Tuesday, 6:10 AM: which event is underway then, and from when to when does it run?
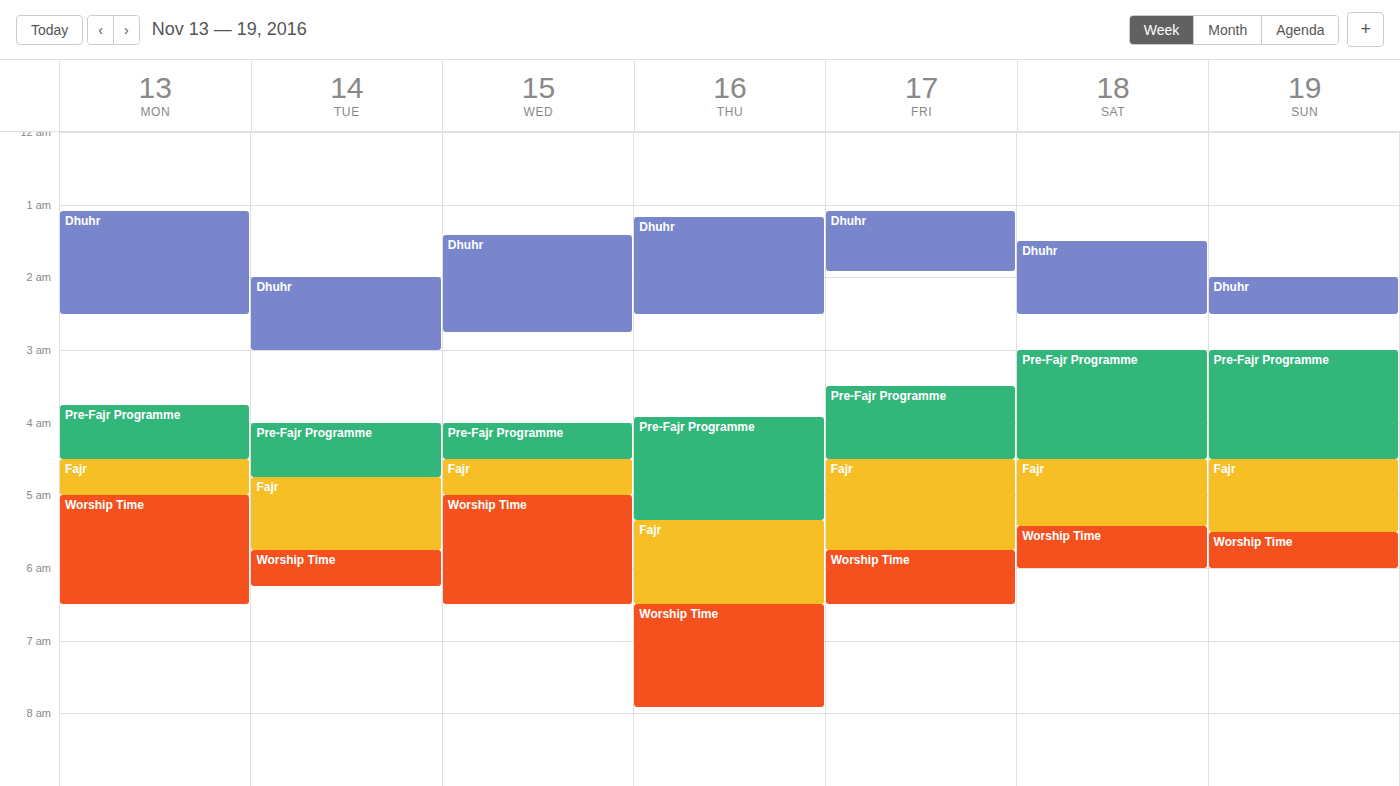
"Worship Time", 5:45 AM to 6:15 AM